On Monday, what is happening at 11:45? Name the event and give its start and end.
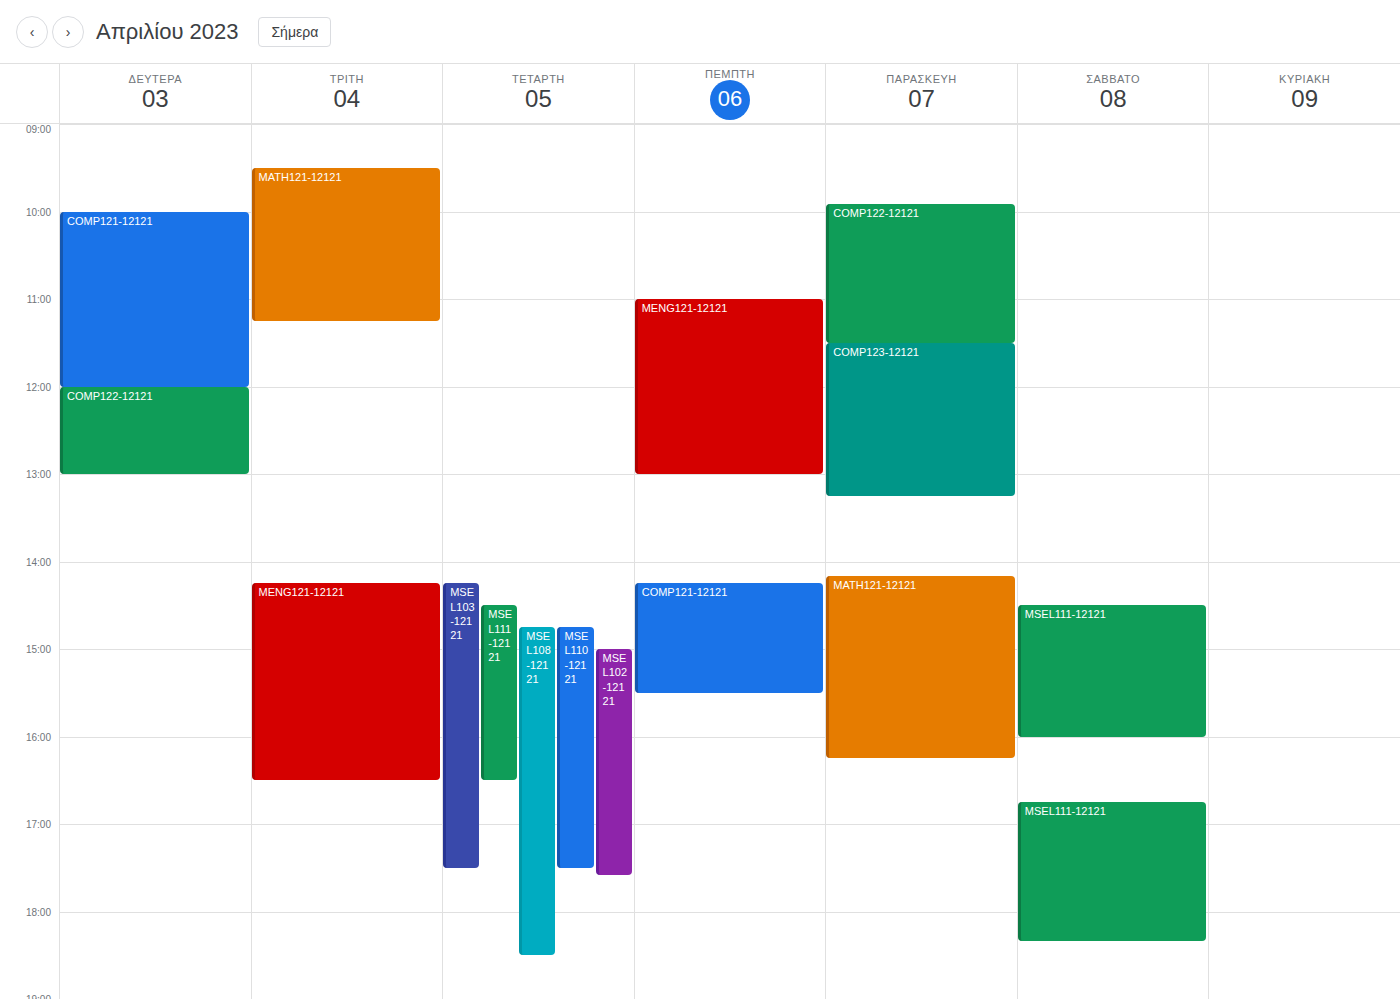
"COMP121-12121", 10:00 to 12:00